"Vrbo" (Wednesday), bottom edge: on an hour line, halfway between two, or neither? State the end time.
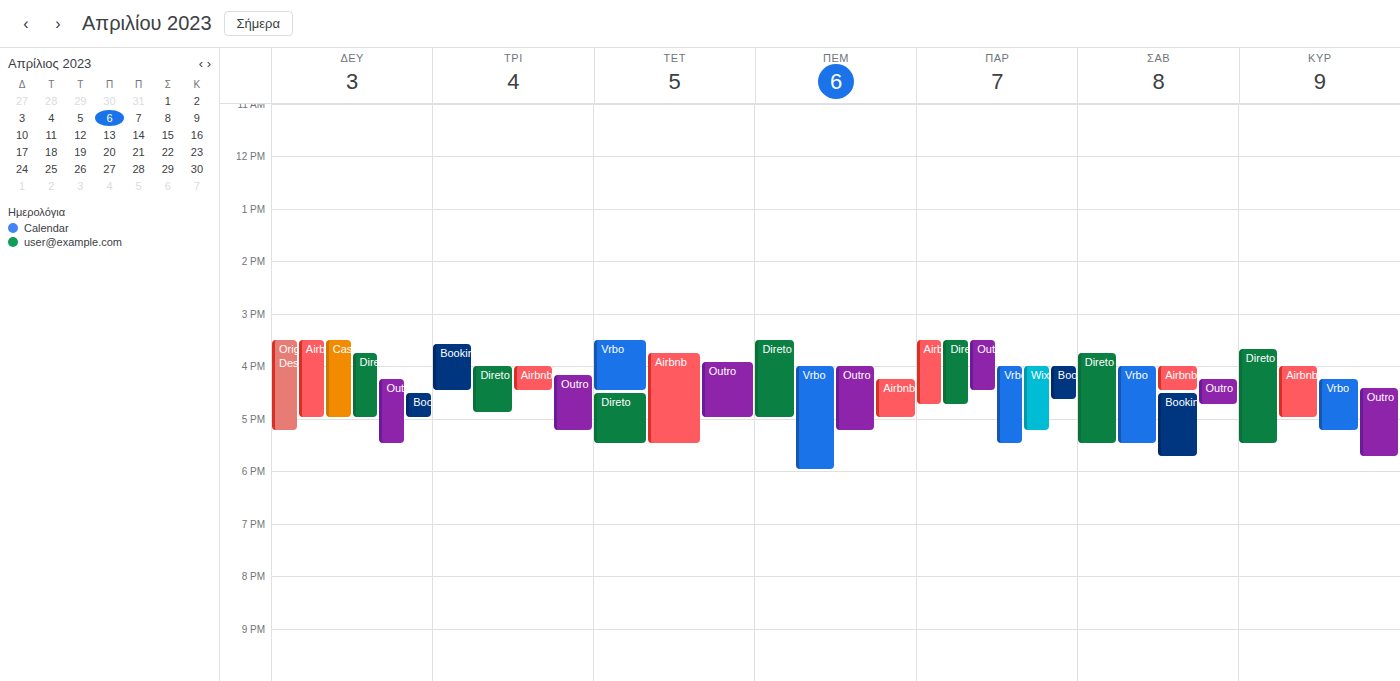
4:30 PM -- halfway between the 4 PM and 5 PM lines.